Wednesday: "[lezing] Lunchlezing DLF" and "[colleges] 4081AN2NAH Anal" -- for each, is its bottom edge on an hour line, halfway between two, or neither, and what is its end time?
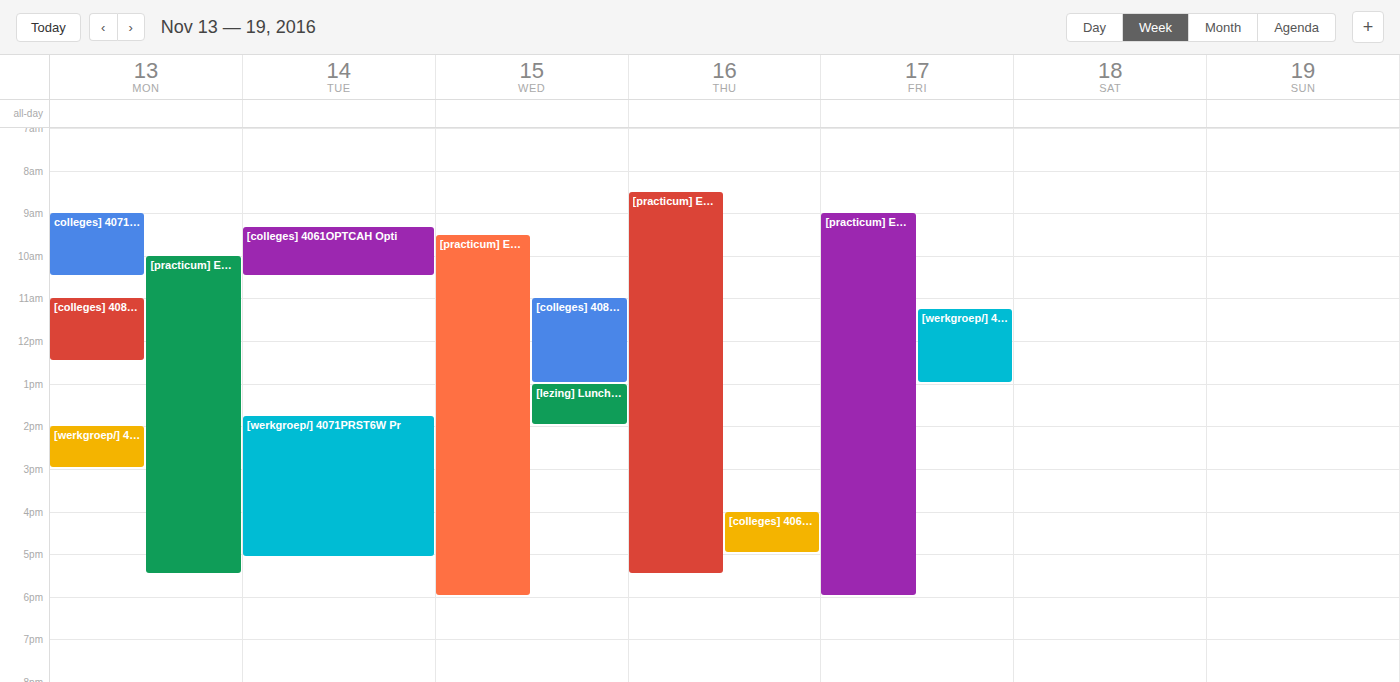
"[lezing] Lunchlezing DLF": 2:00 PM, exactly on the 2 PM line. "[colleges] 4081AN2NAH Anal": 1:00 PM, exactly on the 1 PM line.